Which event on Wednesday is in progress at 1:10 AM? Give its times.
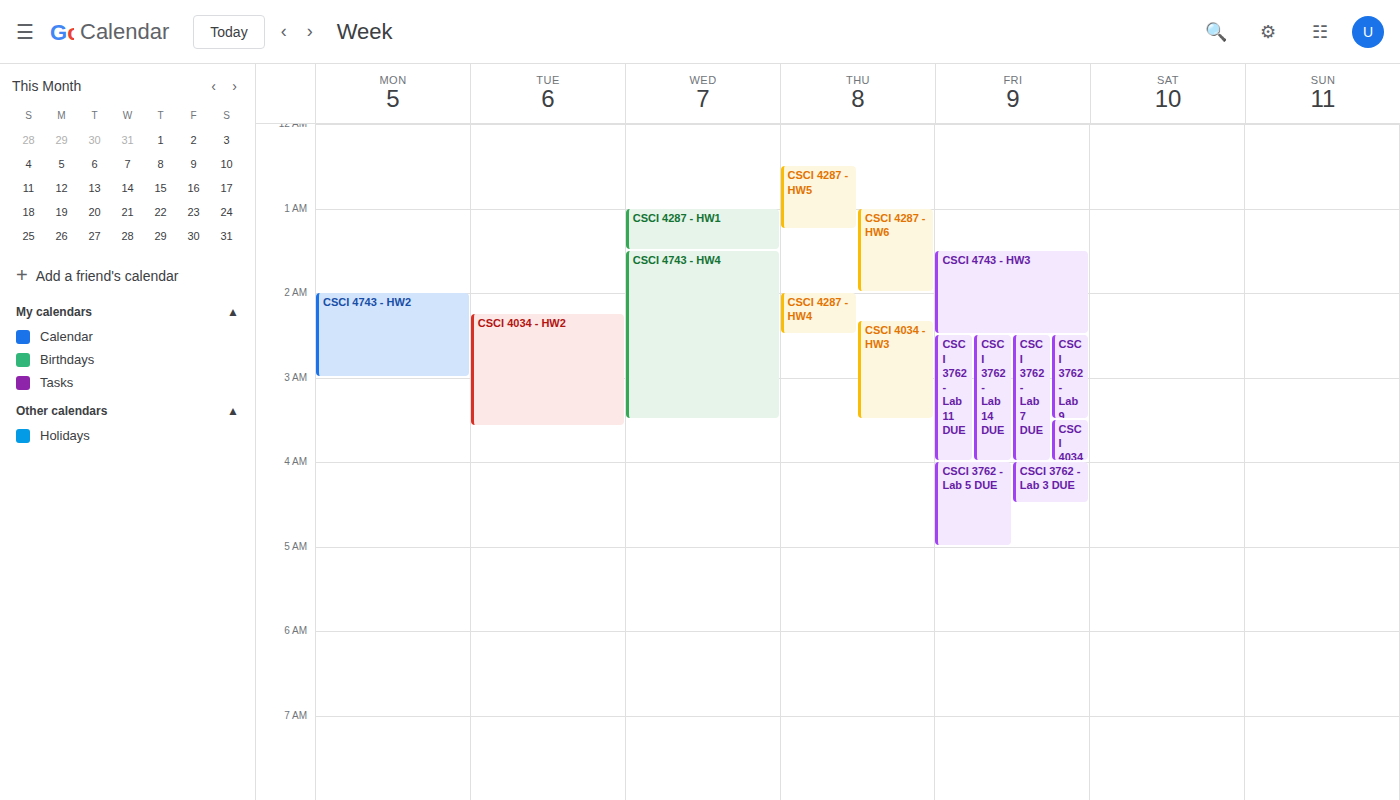
"CSCI 4287 - HW1", 1:00 AM to 1:30 AM